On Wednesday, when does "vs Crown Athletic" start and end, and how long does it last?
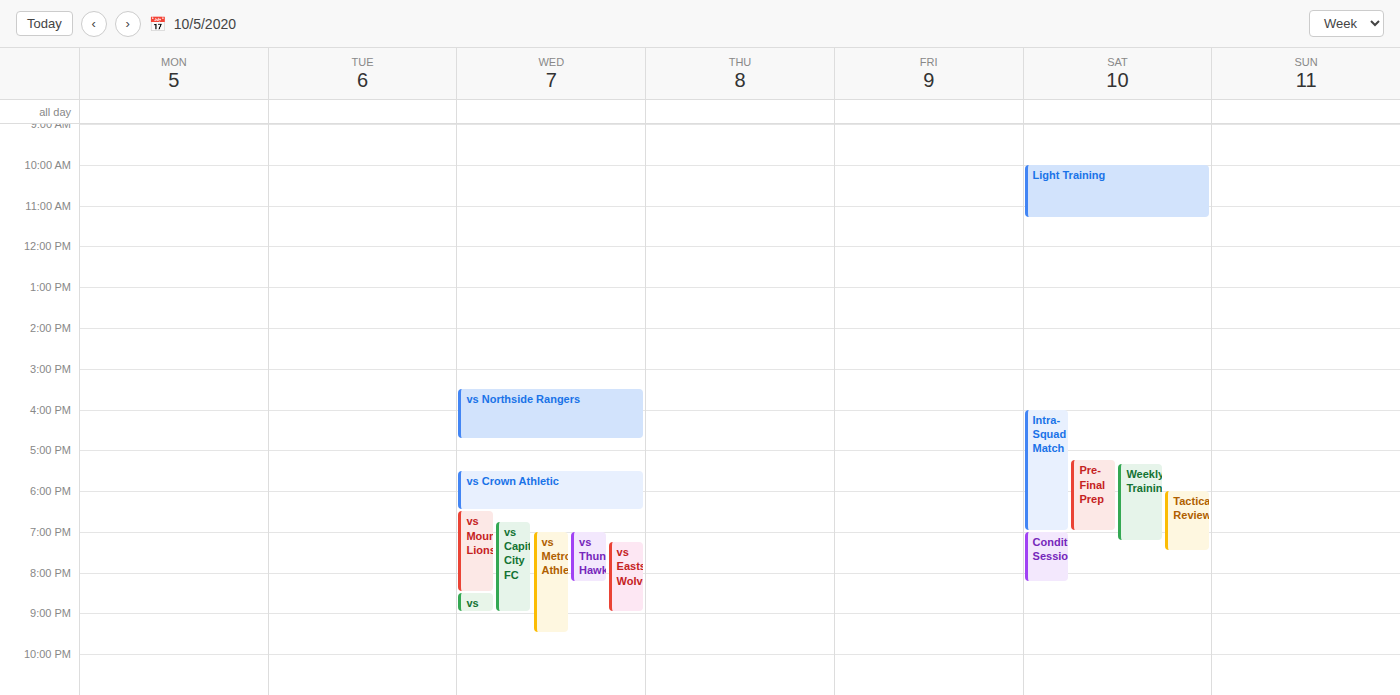
5:30 PM to 6:30 PM, 1 hour